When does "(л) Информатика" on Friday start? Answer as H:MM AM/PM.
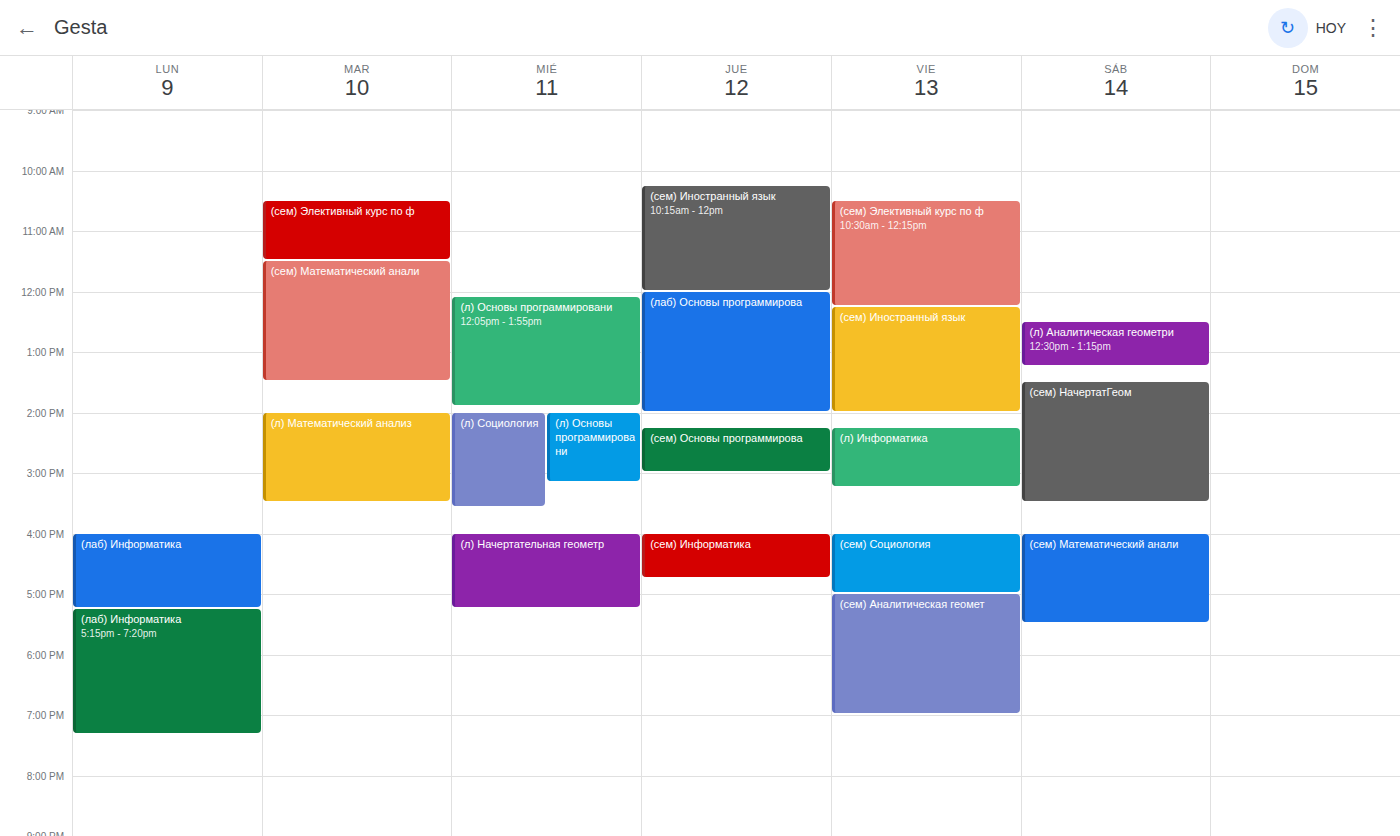
2:15 PM